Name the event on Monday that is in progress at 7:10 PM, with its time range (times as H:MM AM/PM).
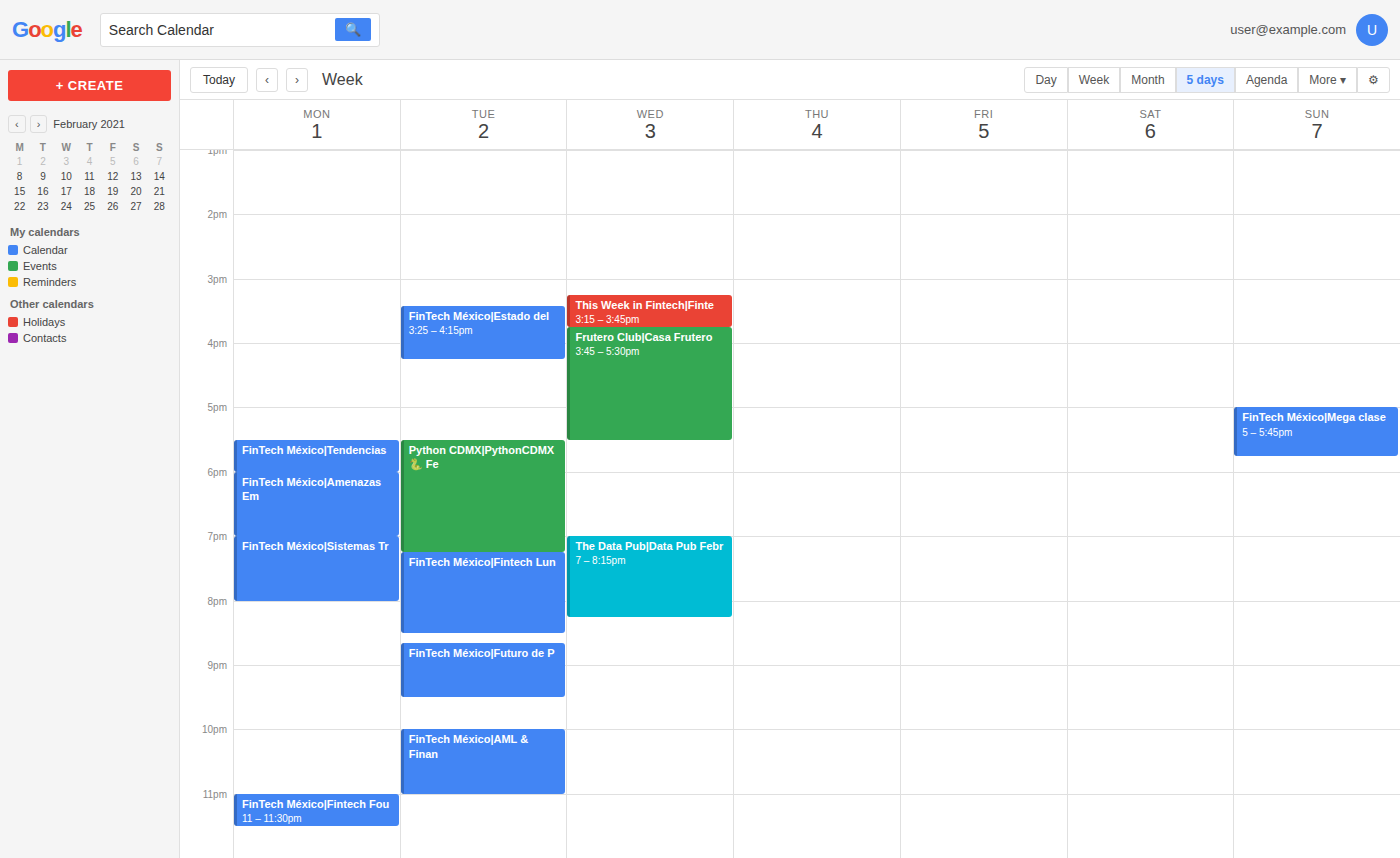
"FinTech México|Sistemas Tr", 7:00 PM to 8:00 PM